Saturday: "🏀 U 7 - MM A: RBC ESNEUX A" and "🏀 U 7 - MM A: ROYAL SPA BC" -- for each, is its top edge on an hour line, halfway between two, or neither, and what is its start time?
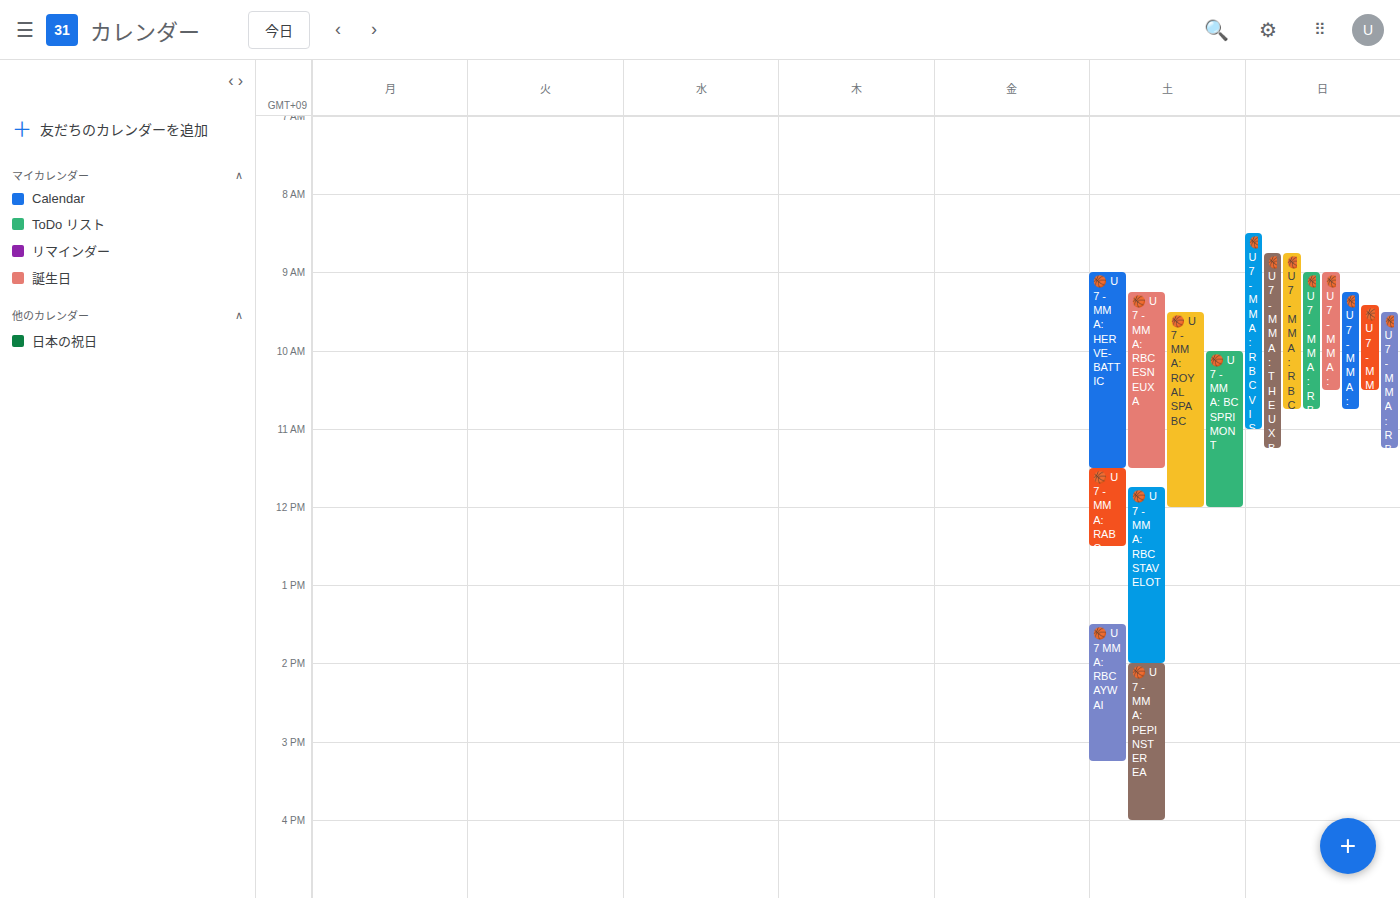
"🏀 U 7 - MM A: RBC ESNEUX A": 09:15, neither: a quarter of the way from the 09:00 line to the 10:00 line. "🏀 U 7 - MM A: ROYAL SPA BC": 09:30, halfway between the 09:00 and 10:00 lines.